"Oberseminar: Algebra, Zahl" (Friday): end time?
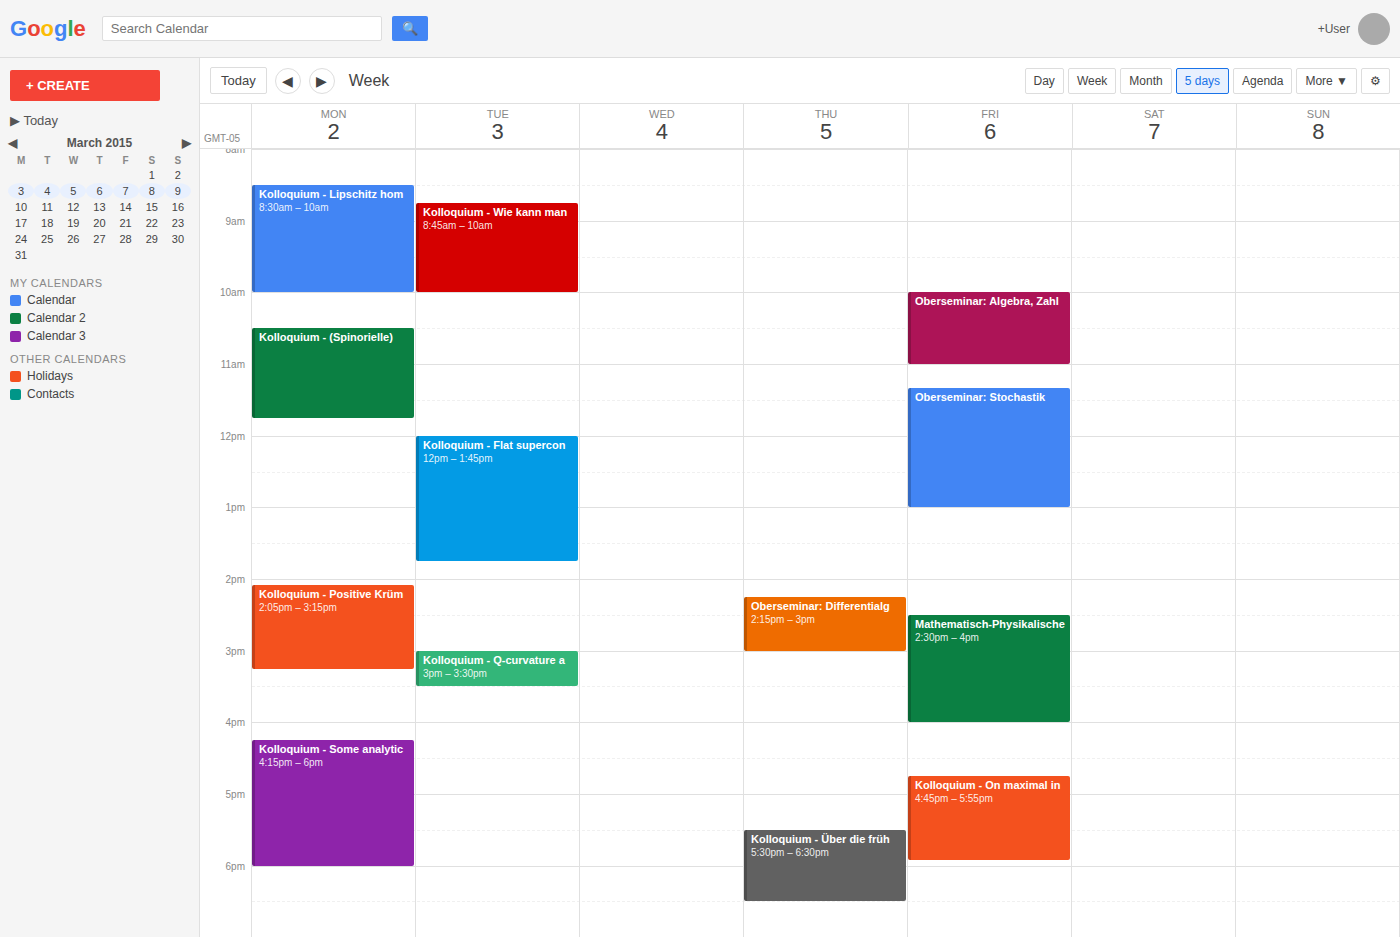
11:00 AM